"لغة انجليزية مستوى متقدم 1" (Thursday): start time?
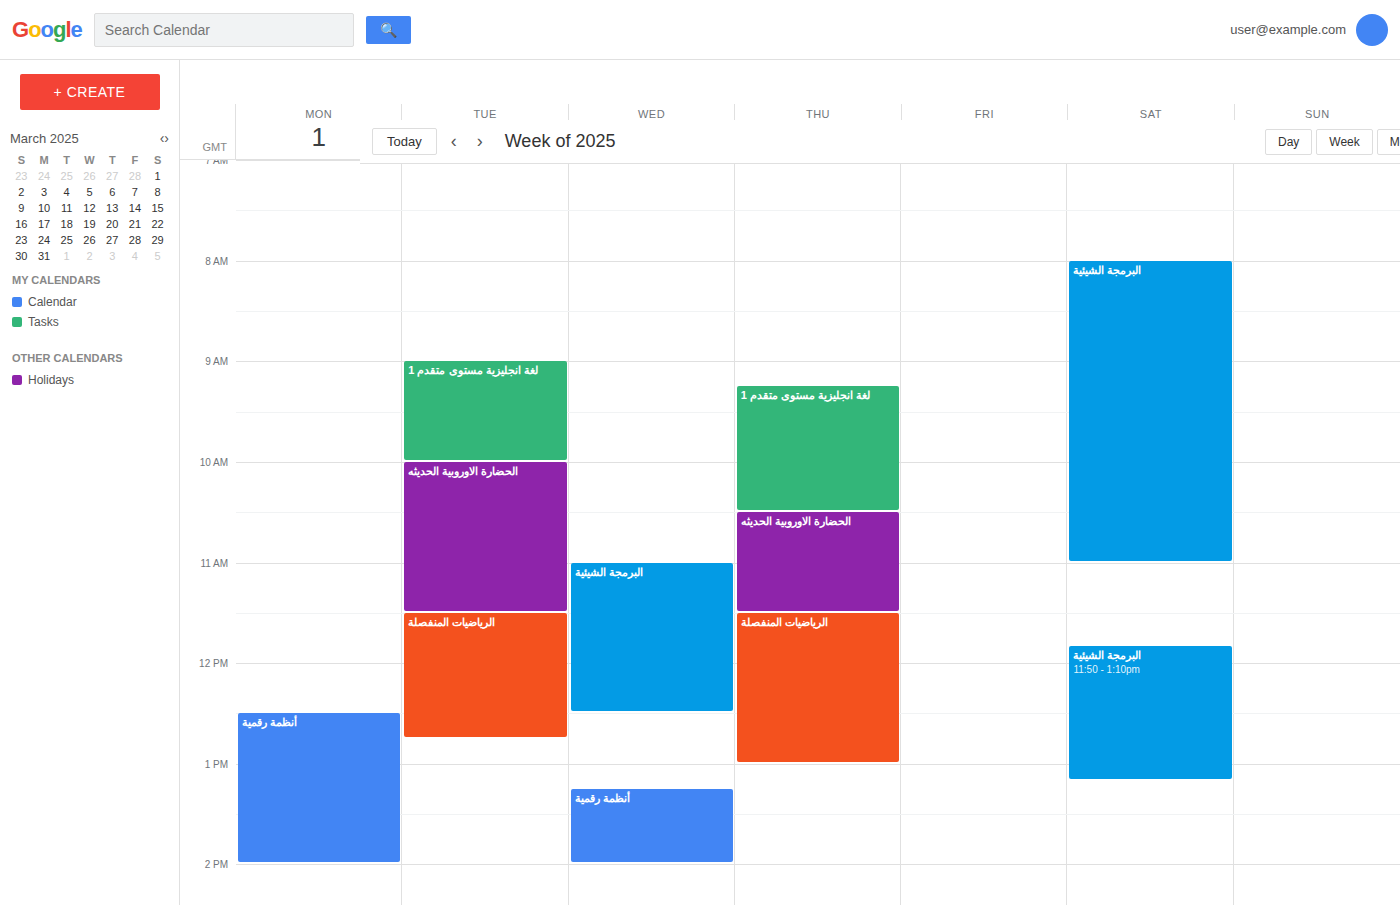
9:15 AM